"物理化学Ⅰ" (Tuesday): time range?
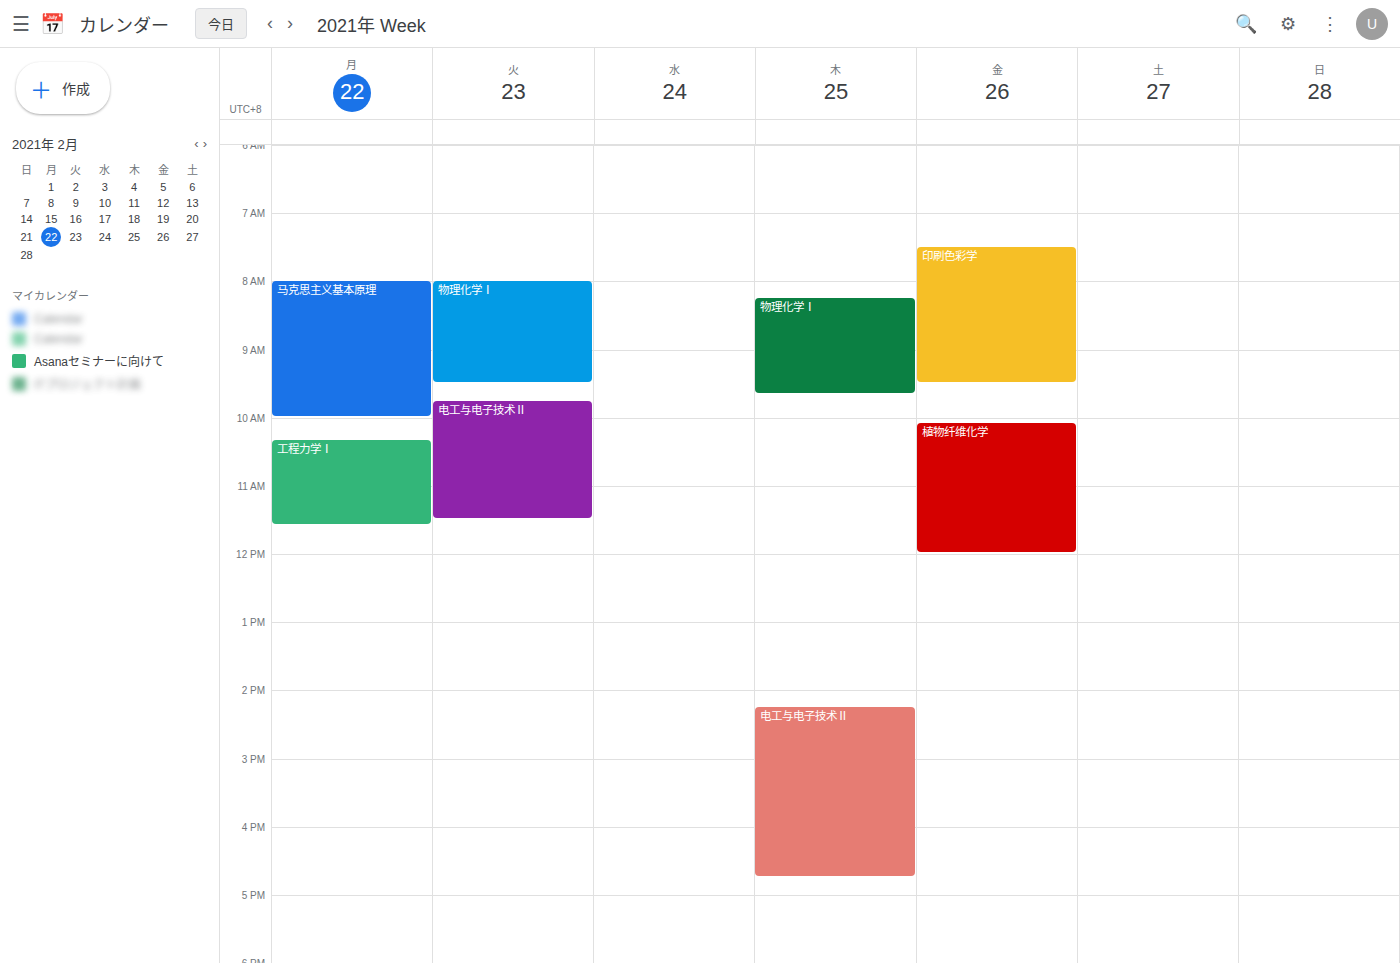
8:00 AM to 9:30 AM